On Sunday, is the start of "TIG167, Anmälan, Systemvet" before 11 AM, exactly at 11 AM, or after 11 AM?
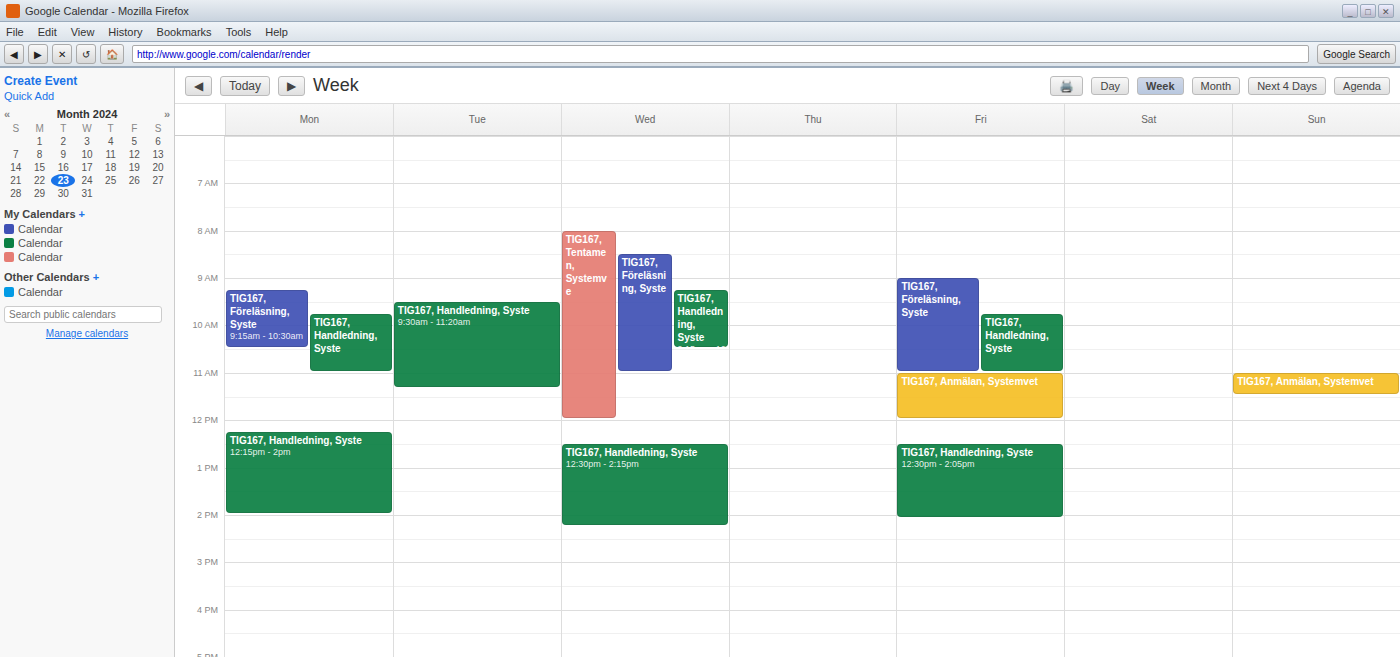
11:00 AM -- exactly at 11 AM, on the 11 AM line.